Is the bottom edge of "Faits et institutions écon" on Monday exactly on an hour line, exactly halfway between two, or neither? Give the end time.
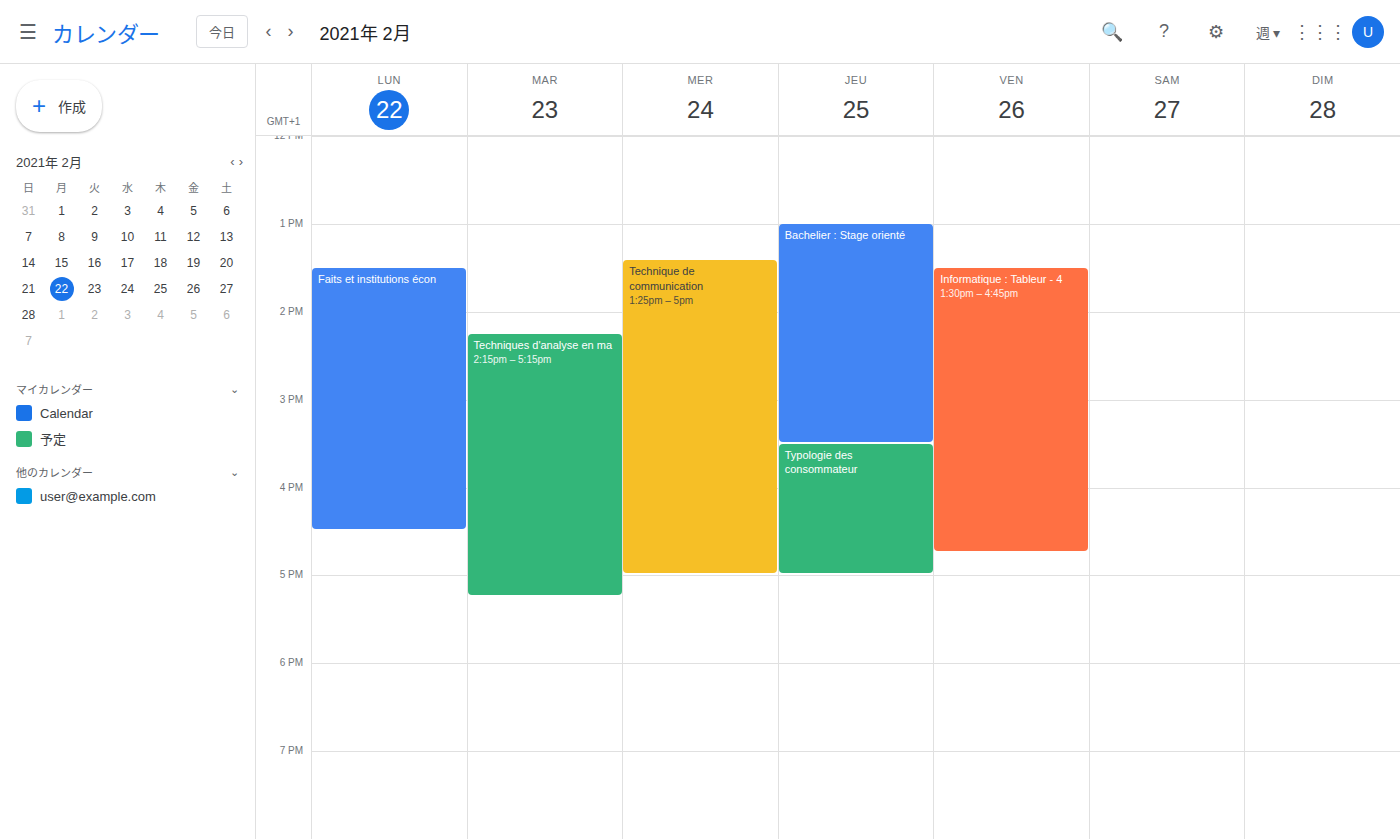
4:30 PM -- halfway between the 4 PM and 5 PM lines.